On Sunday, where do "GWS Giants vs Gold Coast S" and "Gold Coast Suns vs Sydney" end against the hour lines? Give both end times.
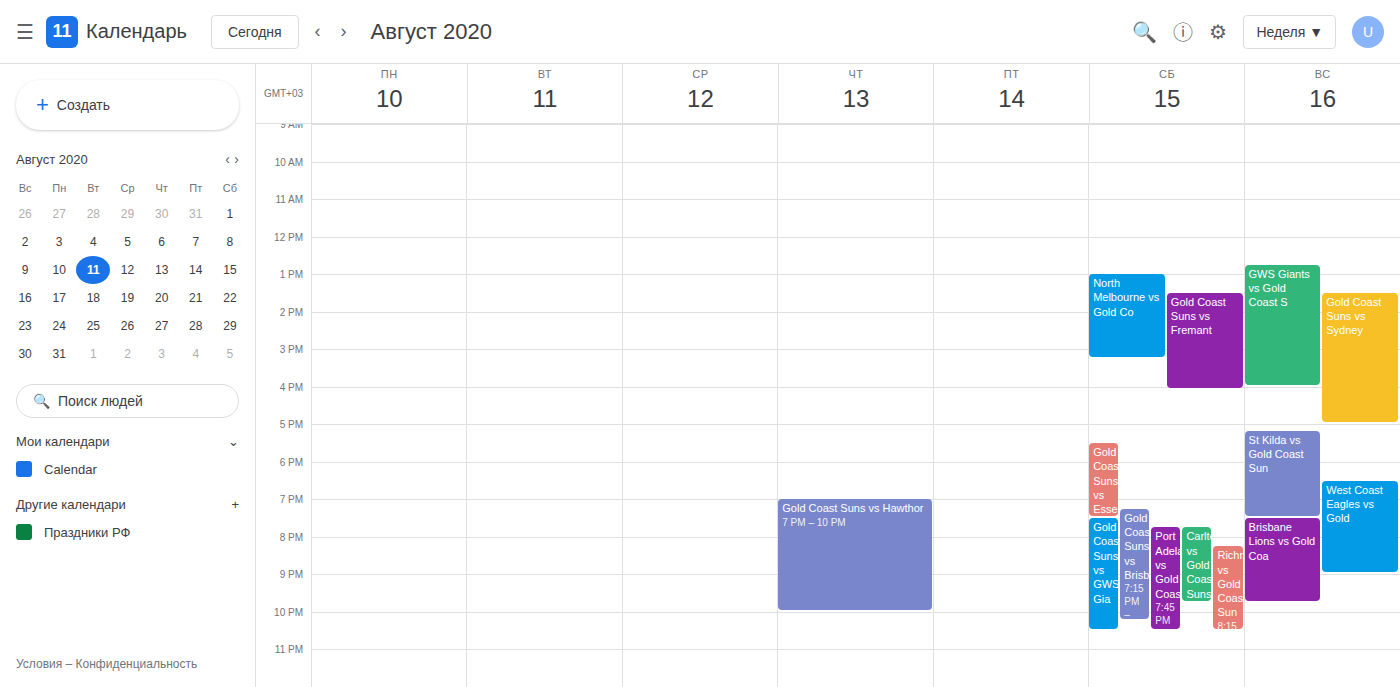
"GWS Giants vs Gold Coast S": 4:00 PM, exactly on the 4 PM line. "Gold Coast Suns vs Sydney": 5:00 PM, exactly on the 5 PM line.